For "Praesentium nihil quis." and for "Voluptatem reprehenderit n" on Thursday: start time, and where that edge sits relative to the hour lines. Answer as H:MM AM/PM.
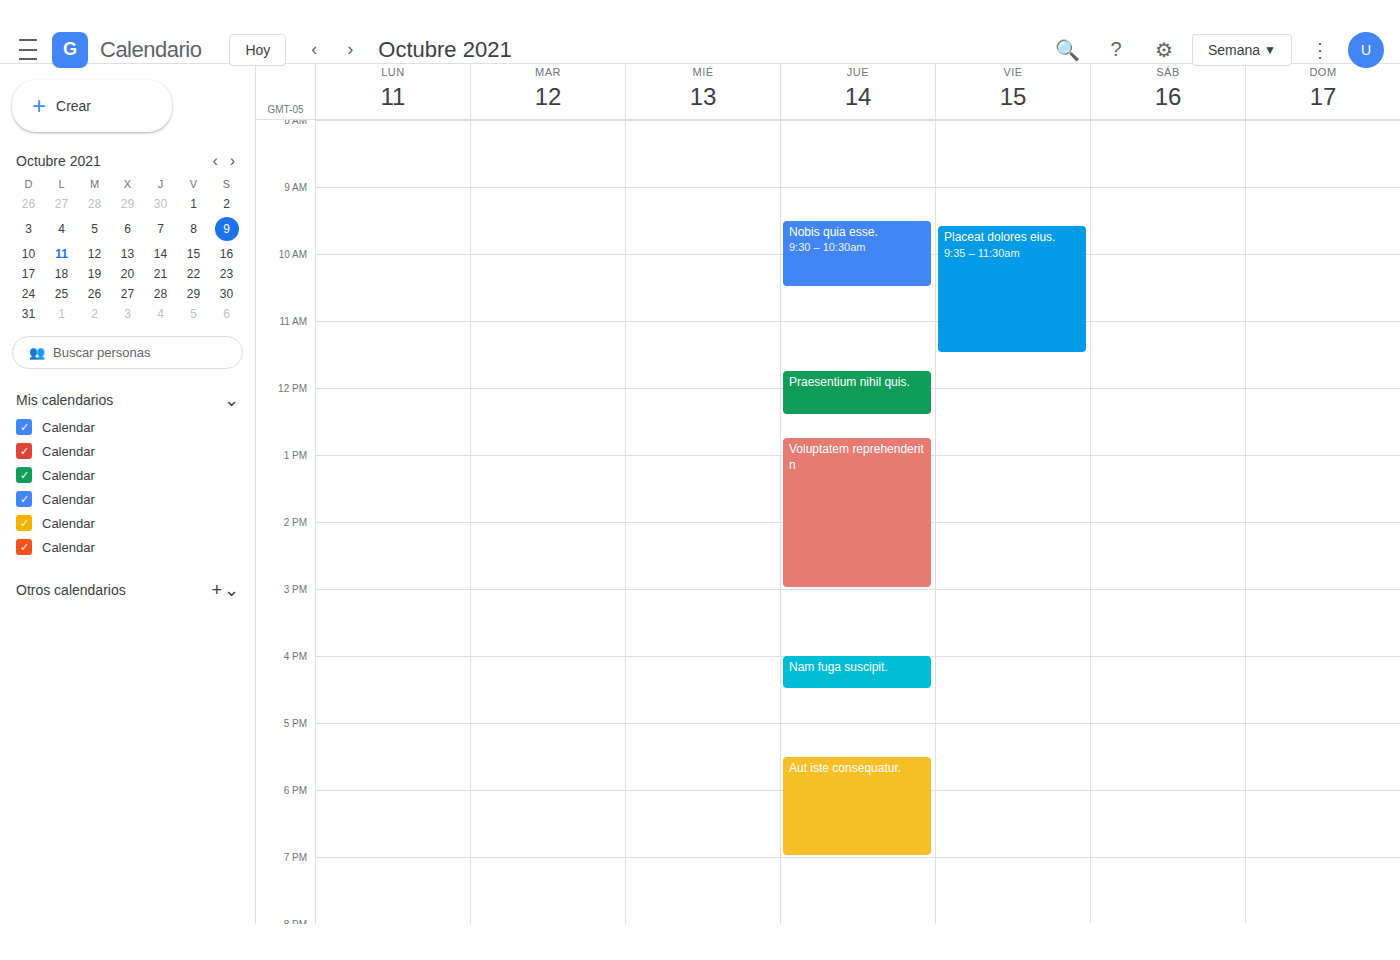
"Praesentium nihil quis.": 11:45 AM, neither: three quarters of the way from the 11 AM line to the 12 PM line. "Voluptatem reprehenderit n": 12:45 PM, neither: three quarters of the way from the 12 PM line to the 1 PM line.